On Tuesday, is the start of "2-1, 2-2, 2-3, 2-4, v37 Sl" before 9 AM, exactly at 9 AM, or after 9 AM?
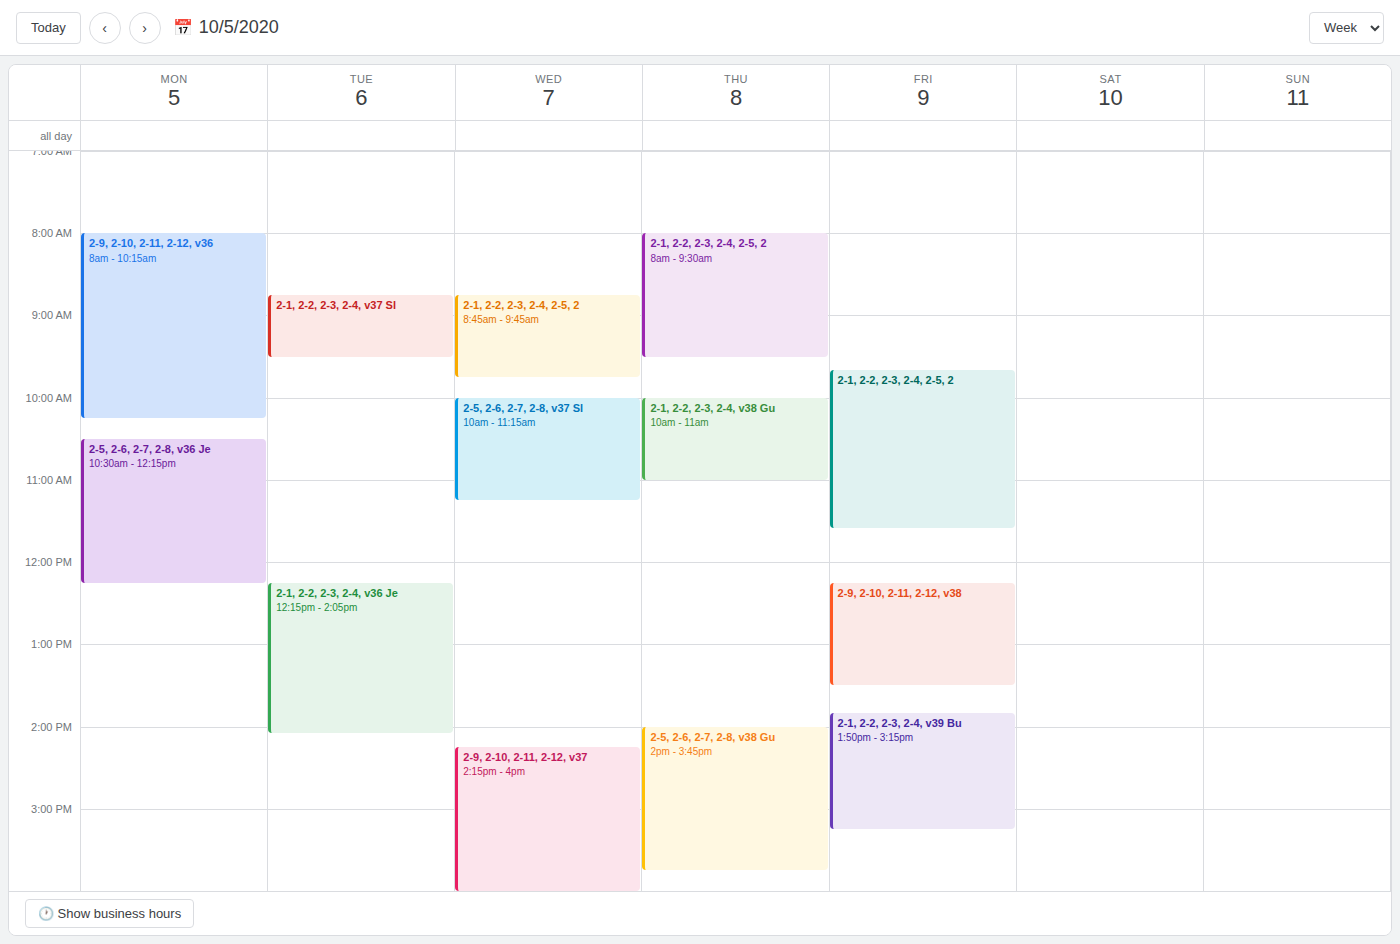
8:45 AM -- before 9 AM, 15 minutes above the 9 AM line.